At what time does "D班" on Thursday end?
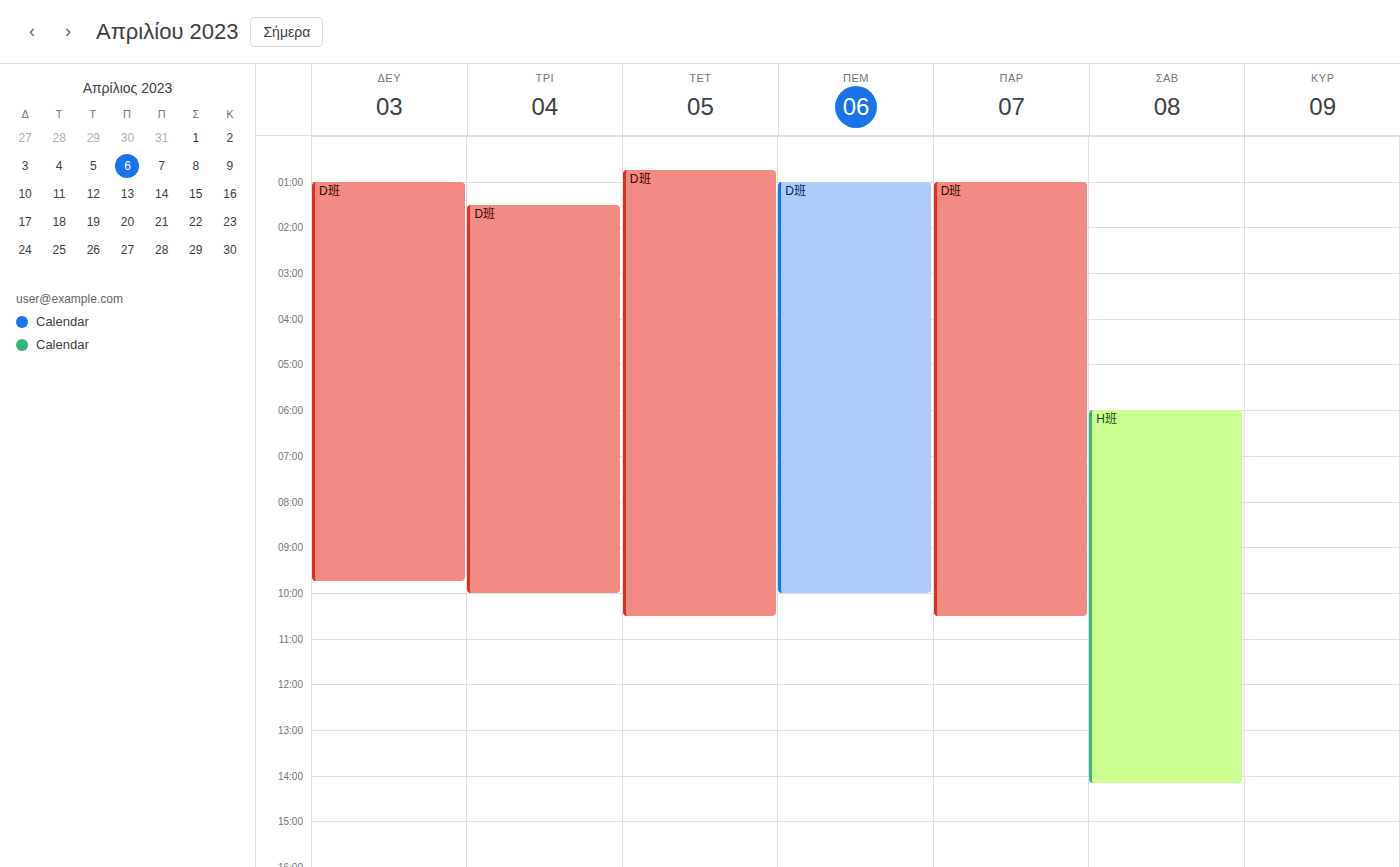
10:00 AM